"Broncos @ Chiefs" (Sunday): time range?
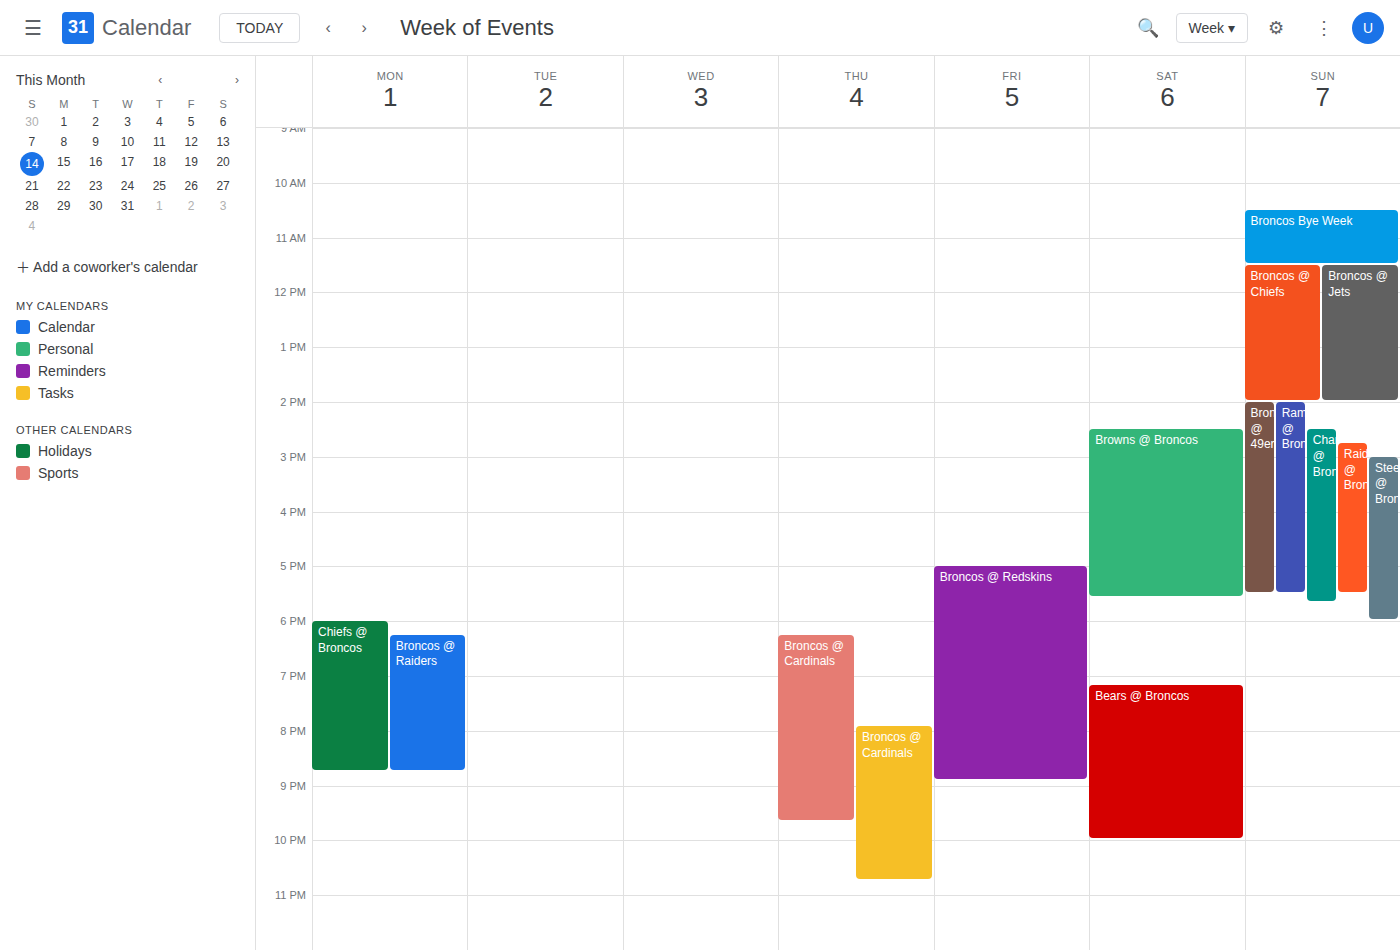
11:30 AM to 2:00 PM